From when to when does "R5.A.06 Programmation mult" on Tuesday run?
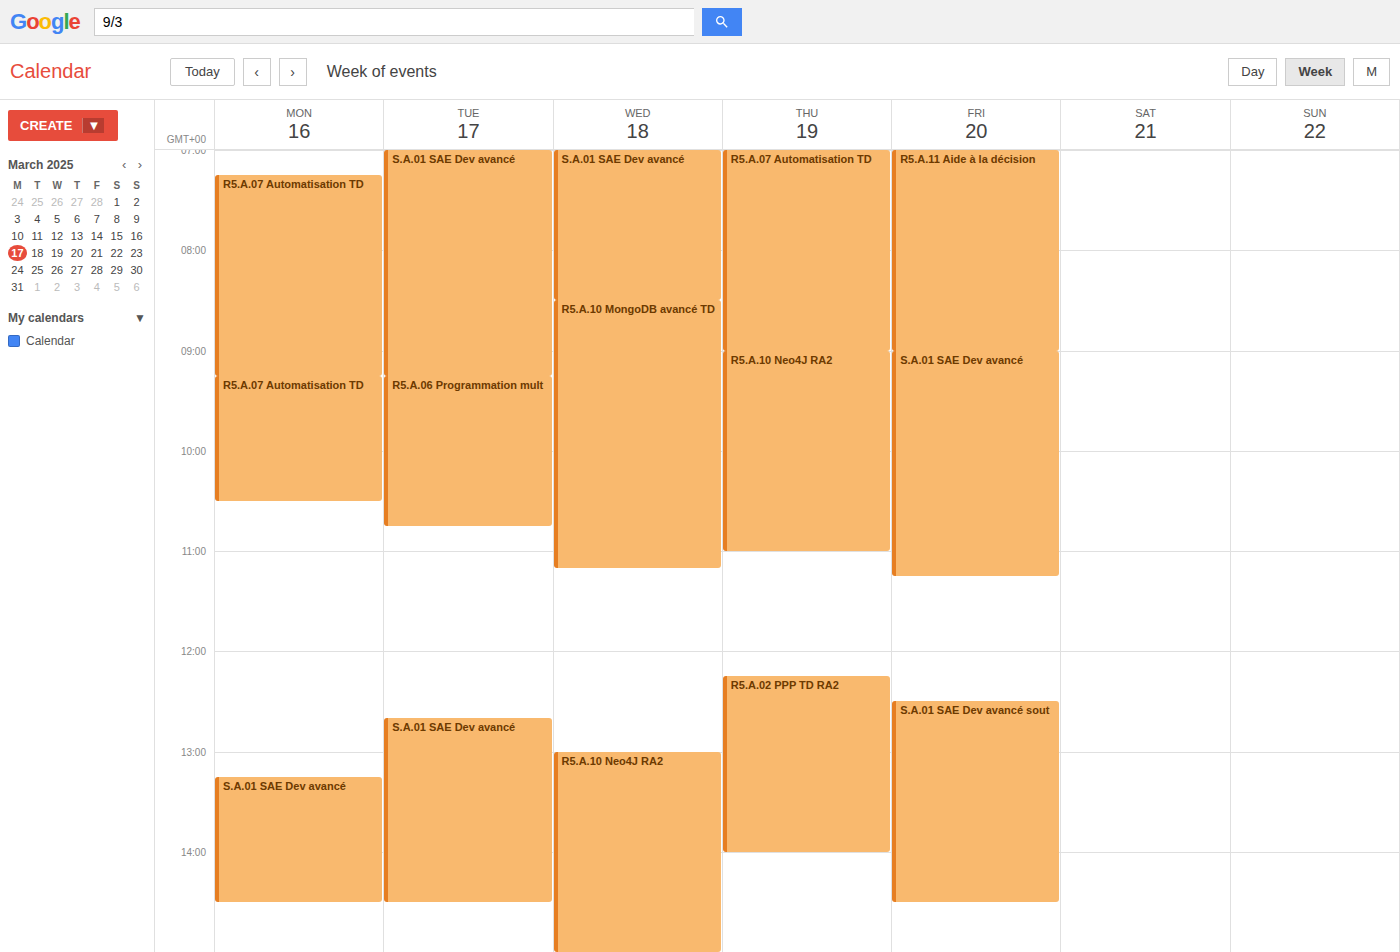
9:15 AM to 10:45 AM